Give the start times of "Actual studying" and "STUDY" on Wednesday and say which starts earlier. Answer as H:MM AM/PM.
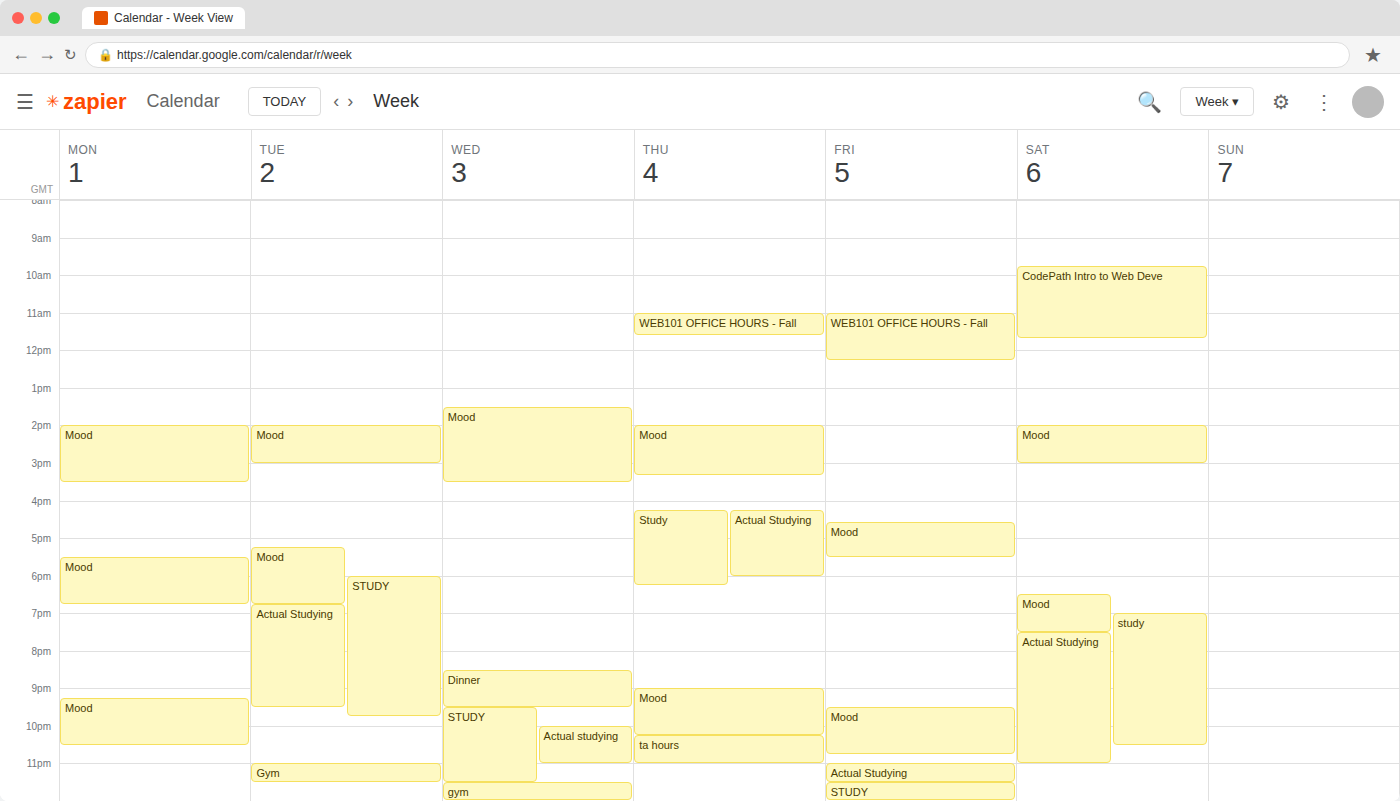
"STUDY" 9:30 PM; "Actual studying" 10:00 PM.